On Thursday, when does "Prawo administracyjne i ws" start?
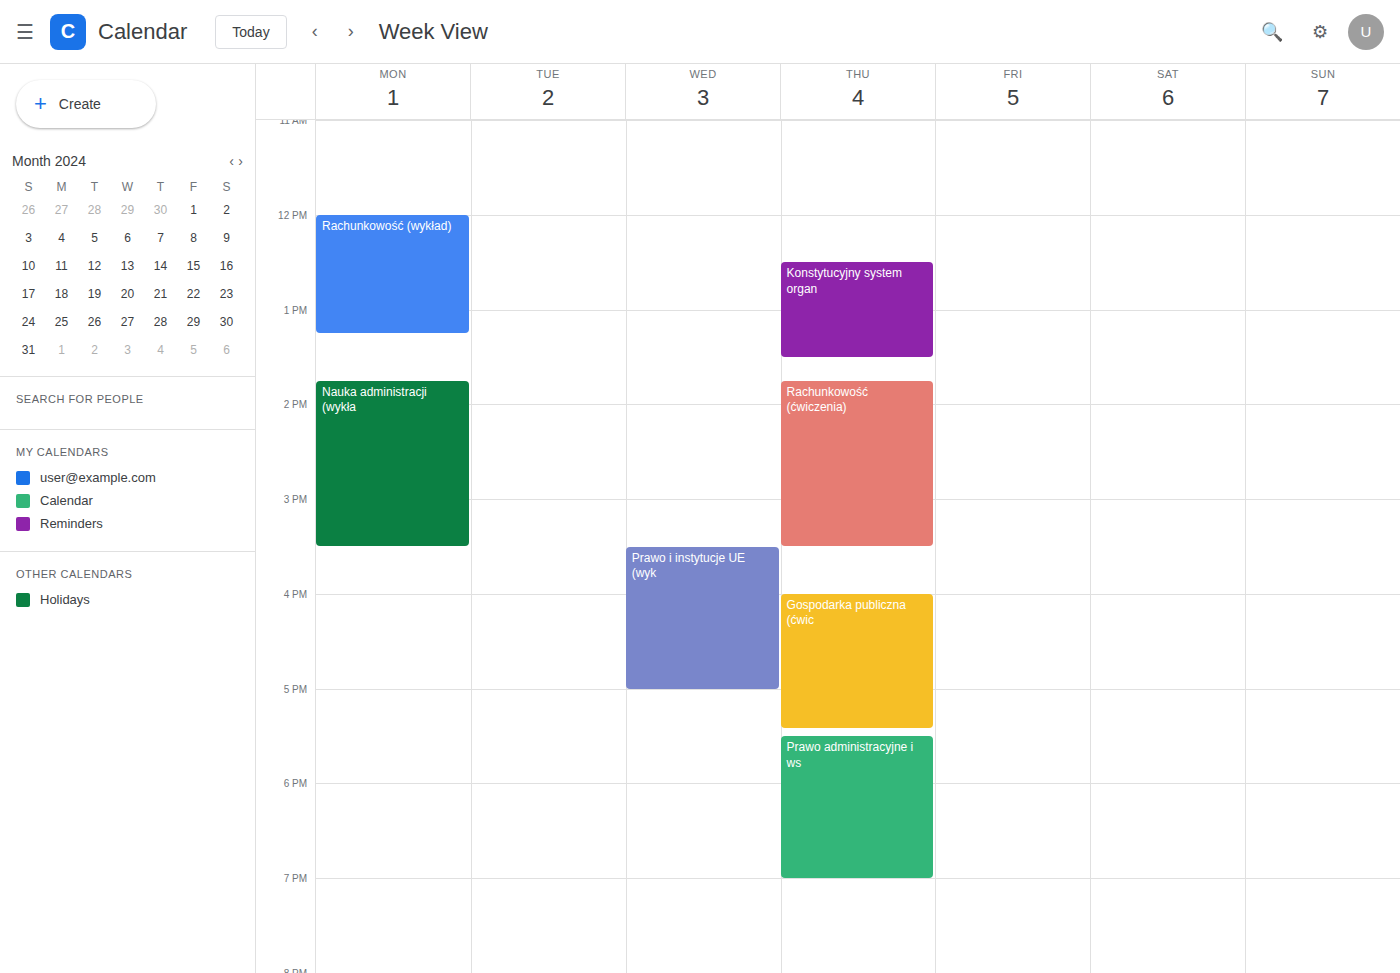
5:30 PM